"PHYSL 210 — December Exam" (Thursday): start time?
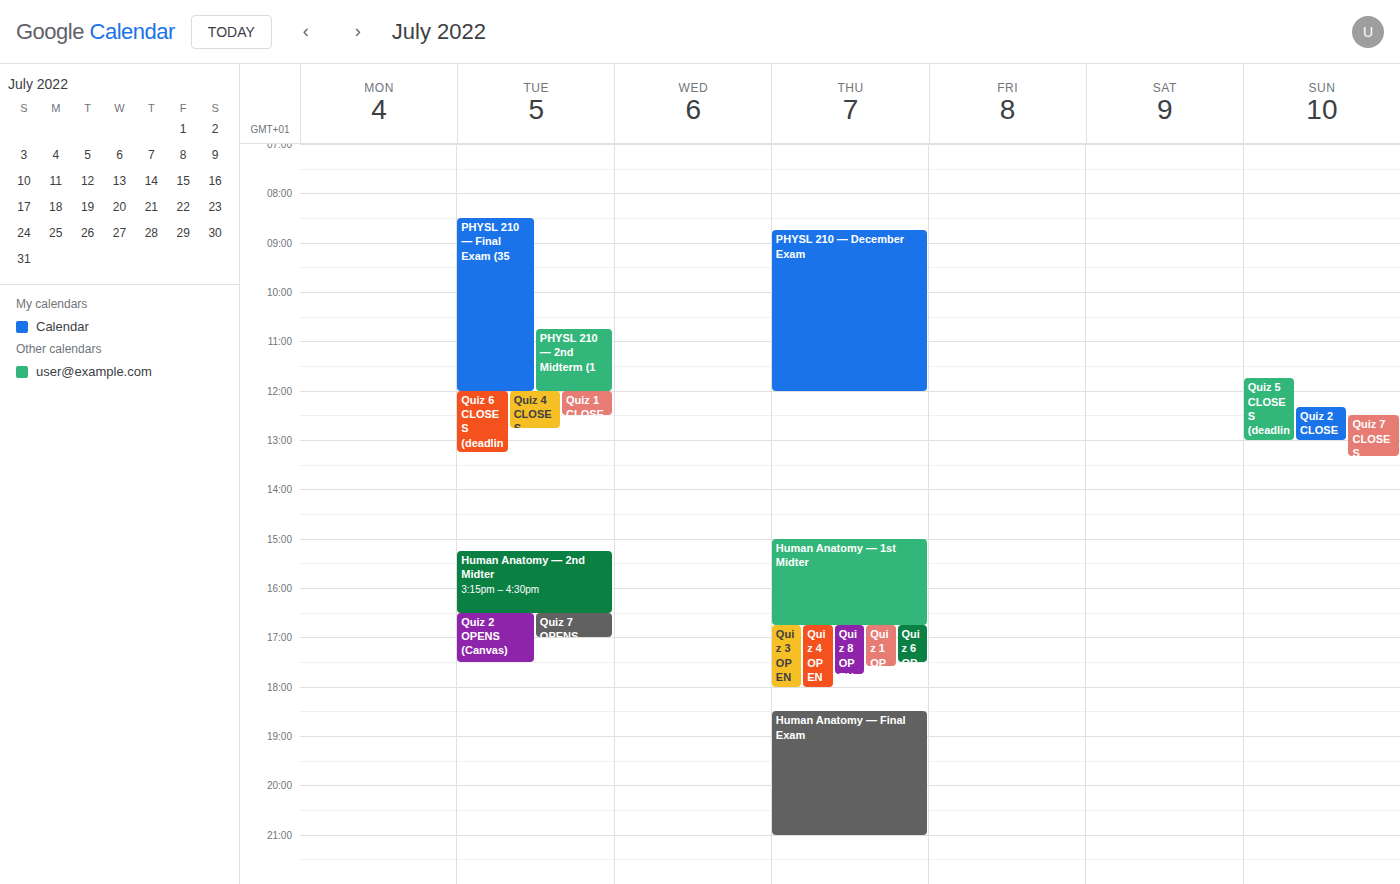
8:45 AM